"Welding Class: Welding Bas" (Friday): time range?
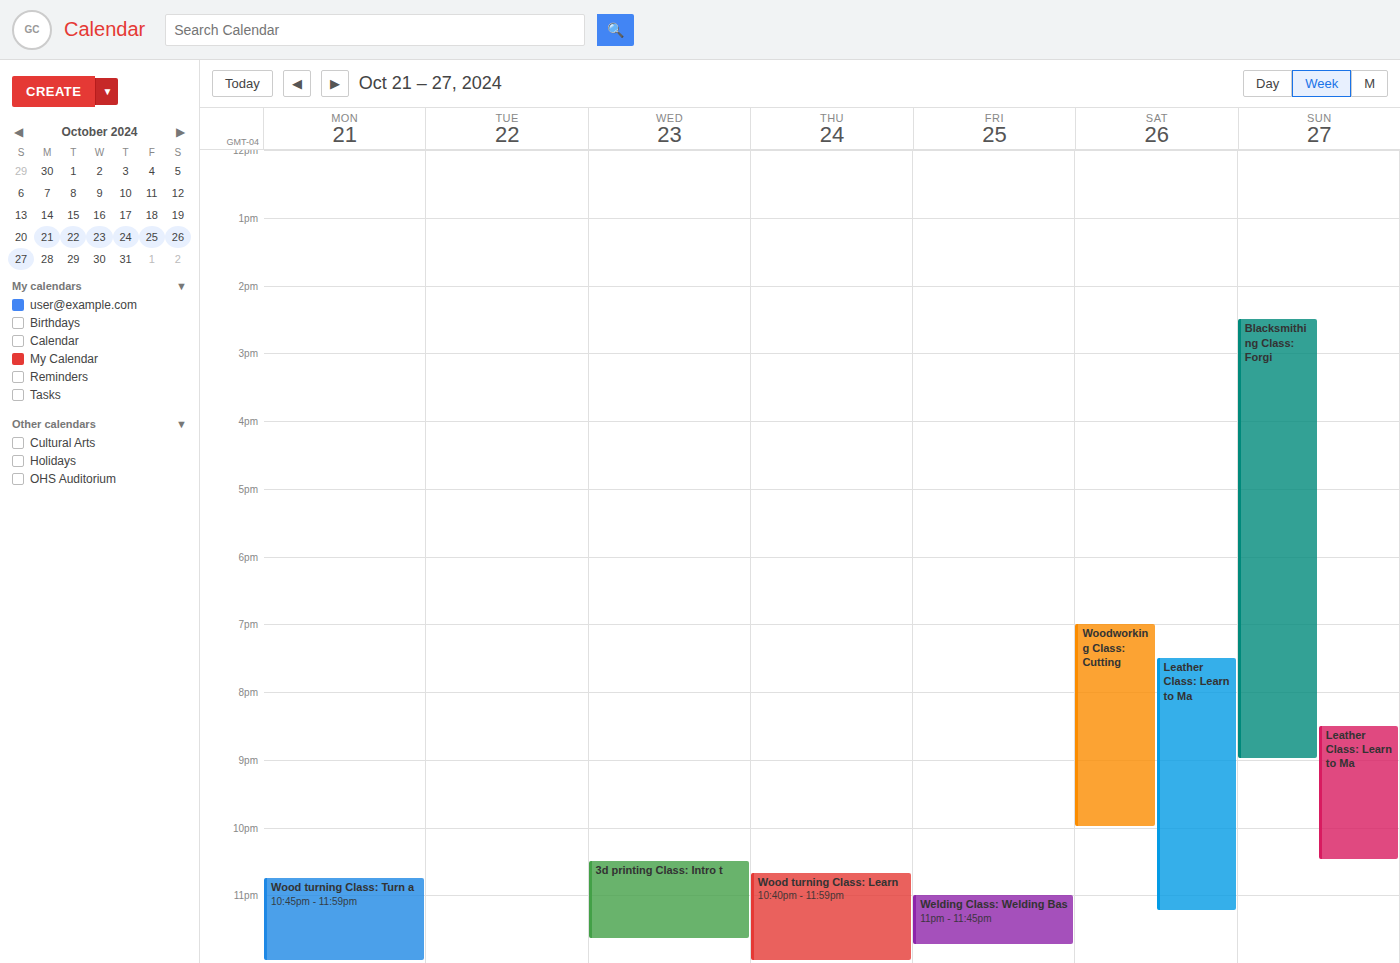
11:00 PM to 11:45 PM